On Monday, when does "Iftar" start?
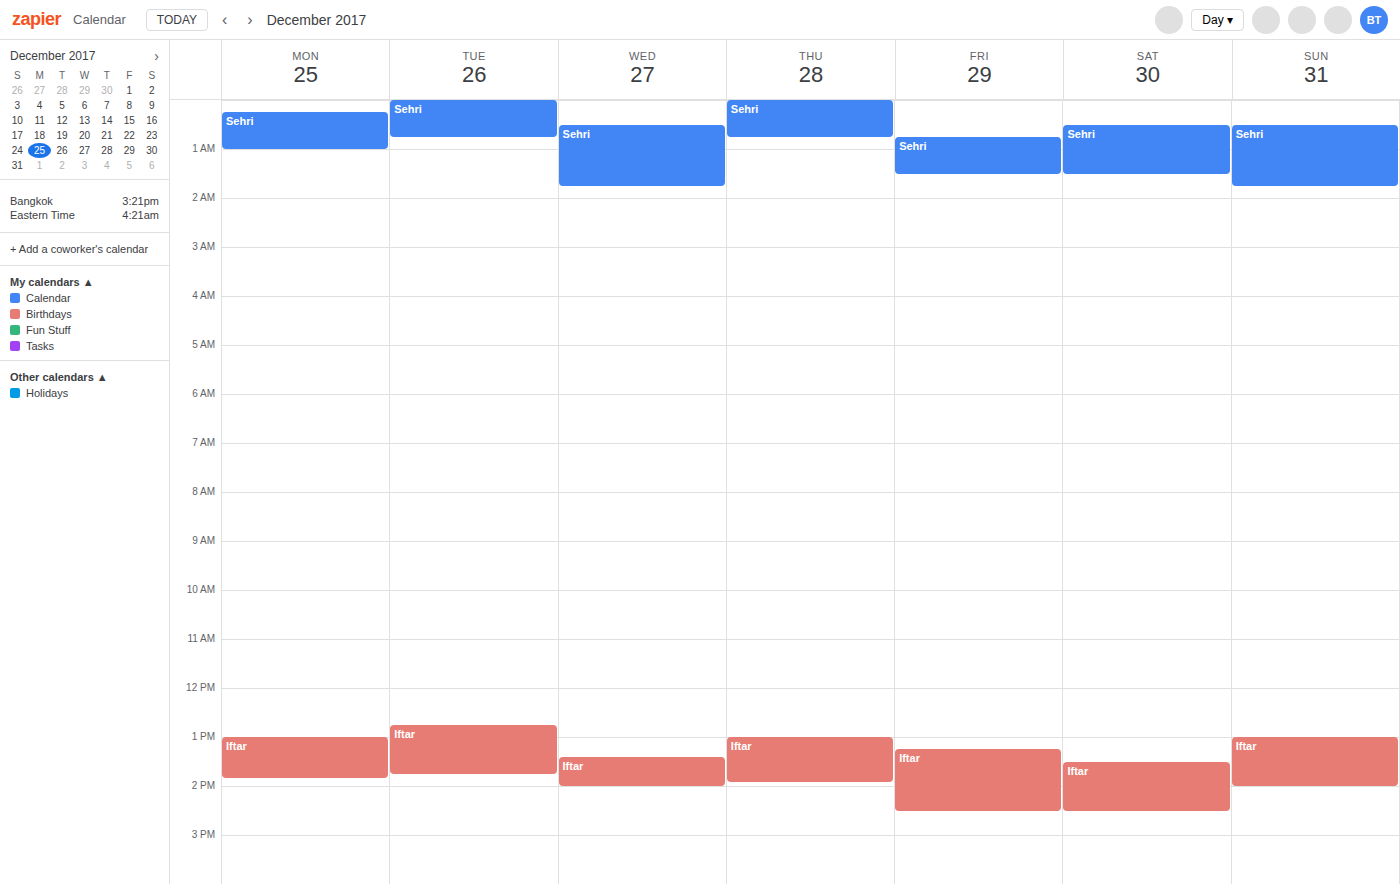
1:00 PM